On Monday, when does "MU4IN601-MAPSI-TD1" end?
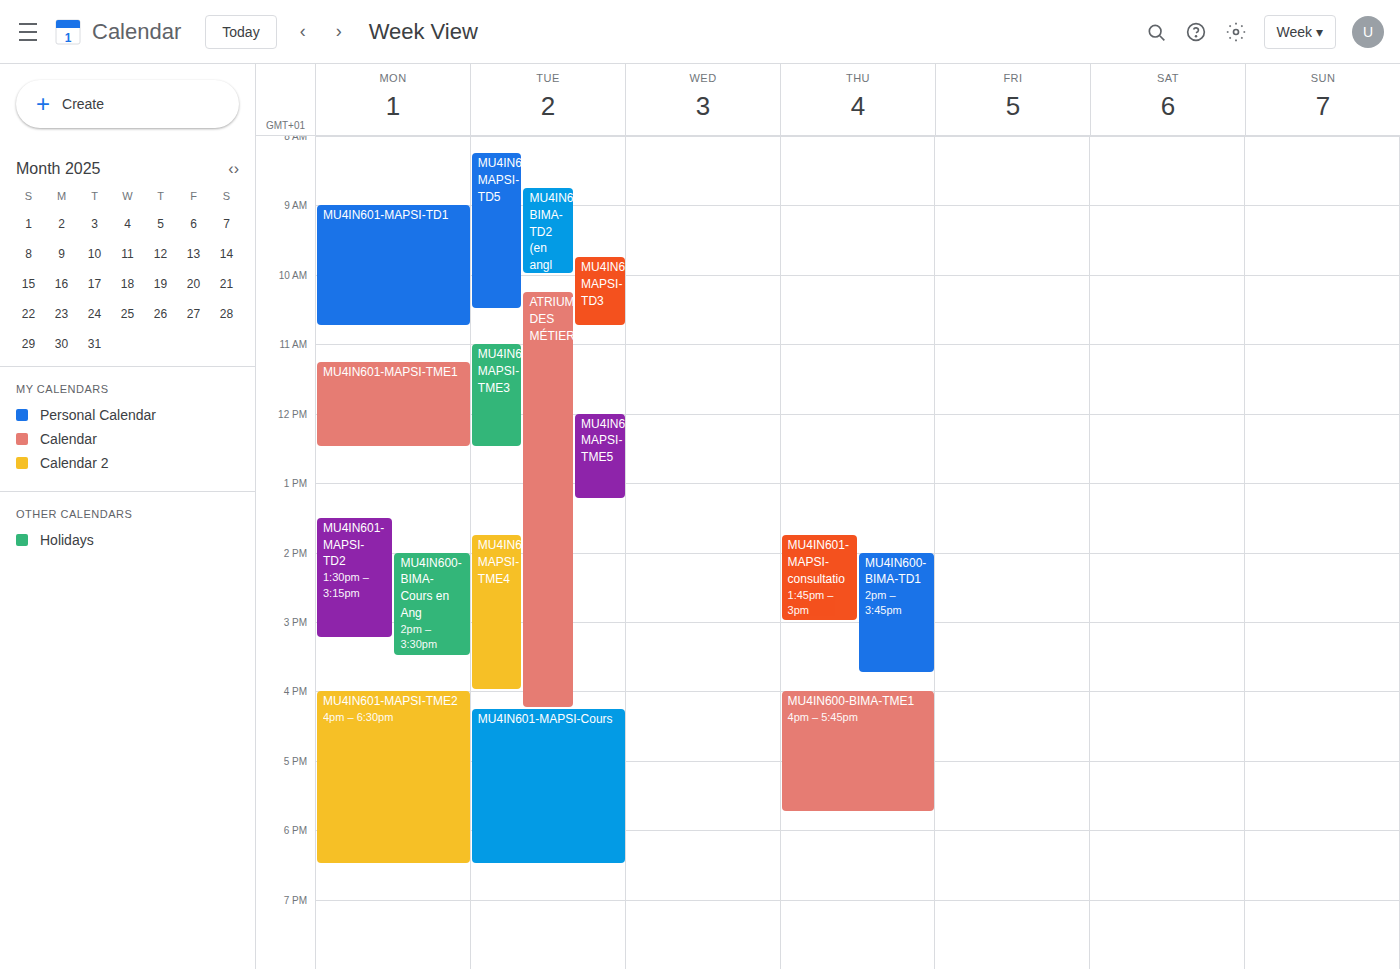
10:45